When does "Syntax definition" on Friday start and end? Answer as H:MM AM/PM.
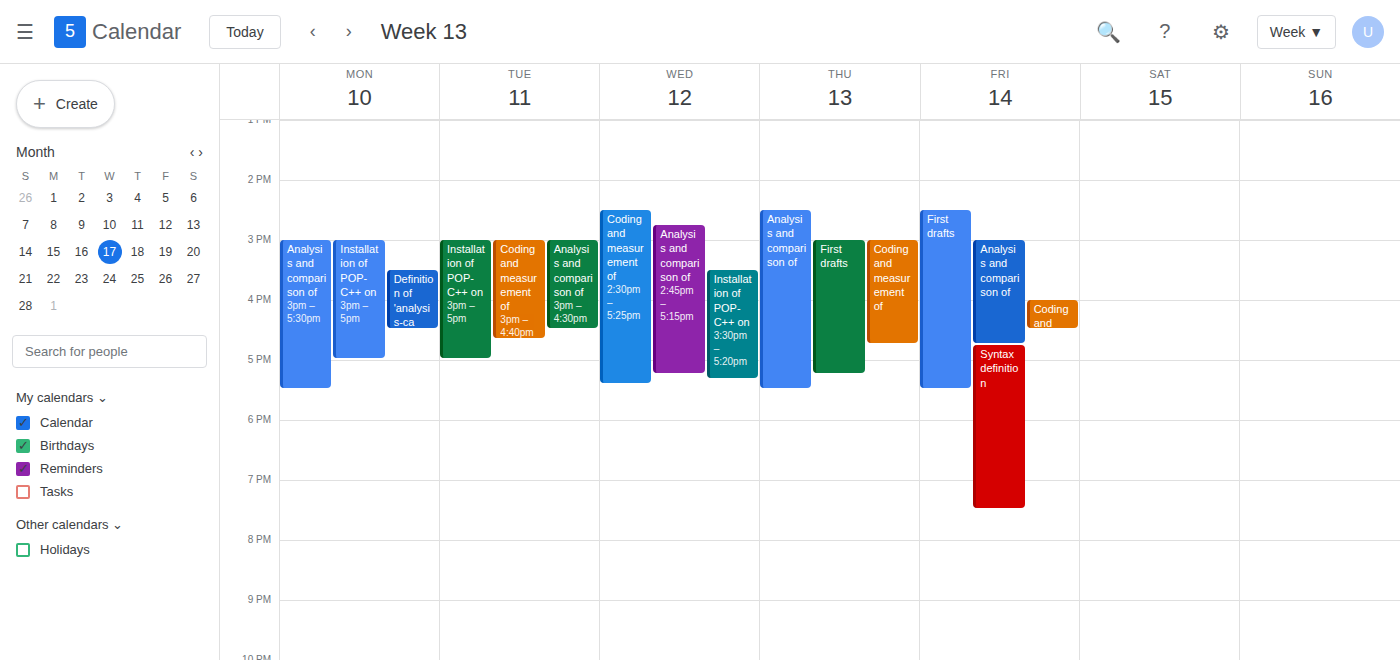
4:45 PM to 7:30 PM